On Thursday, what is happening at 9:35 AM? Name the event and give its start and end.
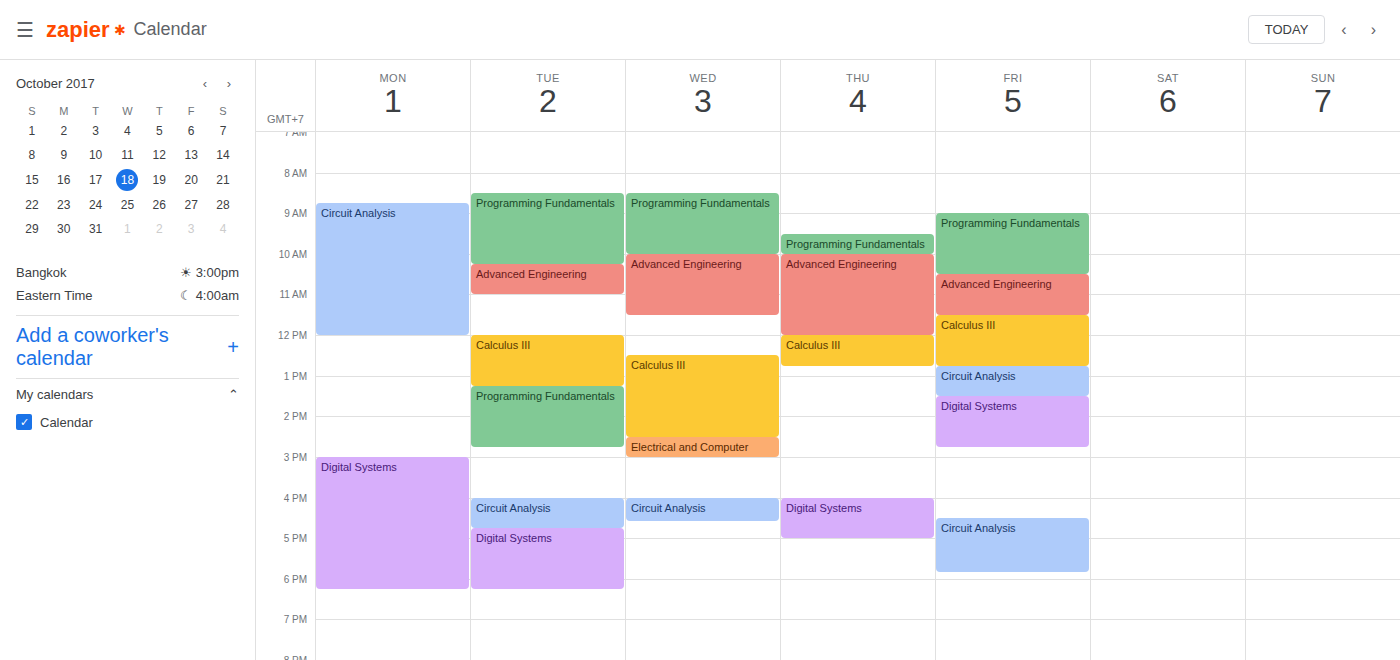
"Programming Fundamentals", 9:30 AM to 10:00 AM